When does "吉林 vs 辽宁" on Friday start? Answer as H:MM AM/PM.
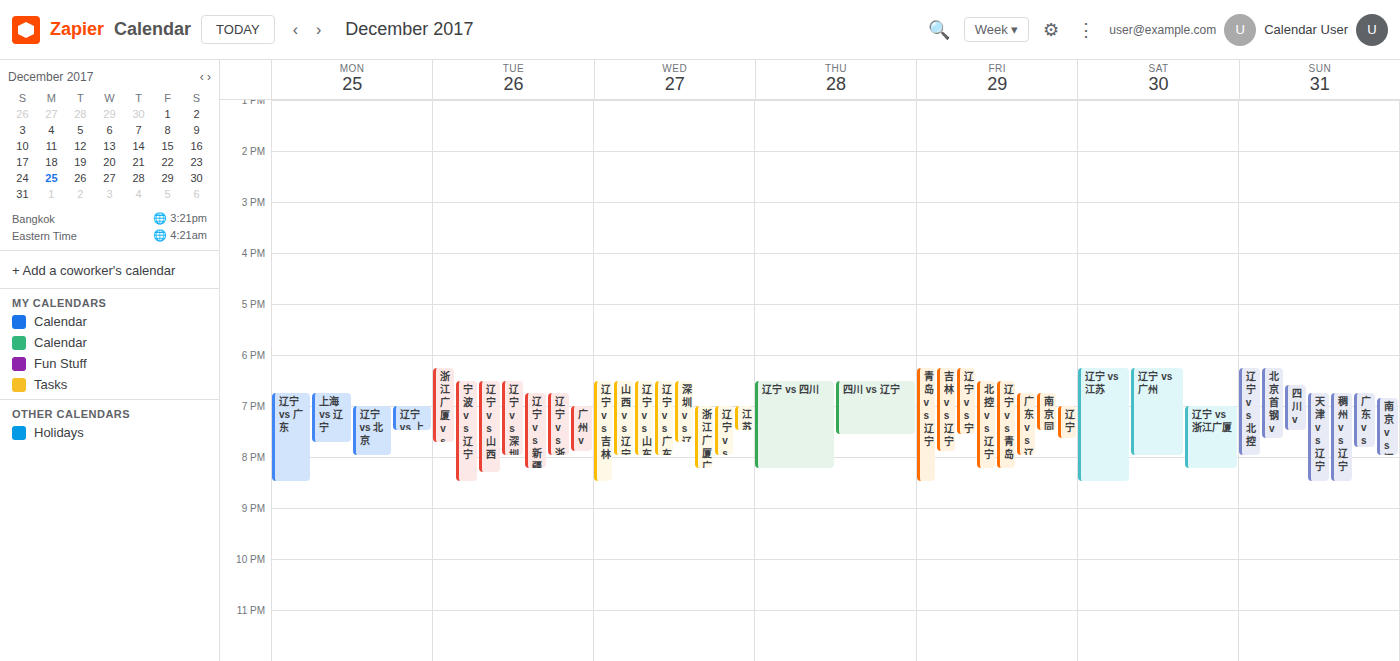
6:15 PM